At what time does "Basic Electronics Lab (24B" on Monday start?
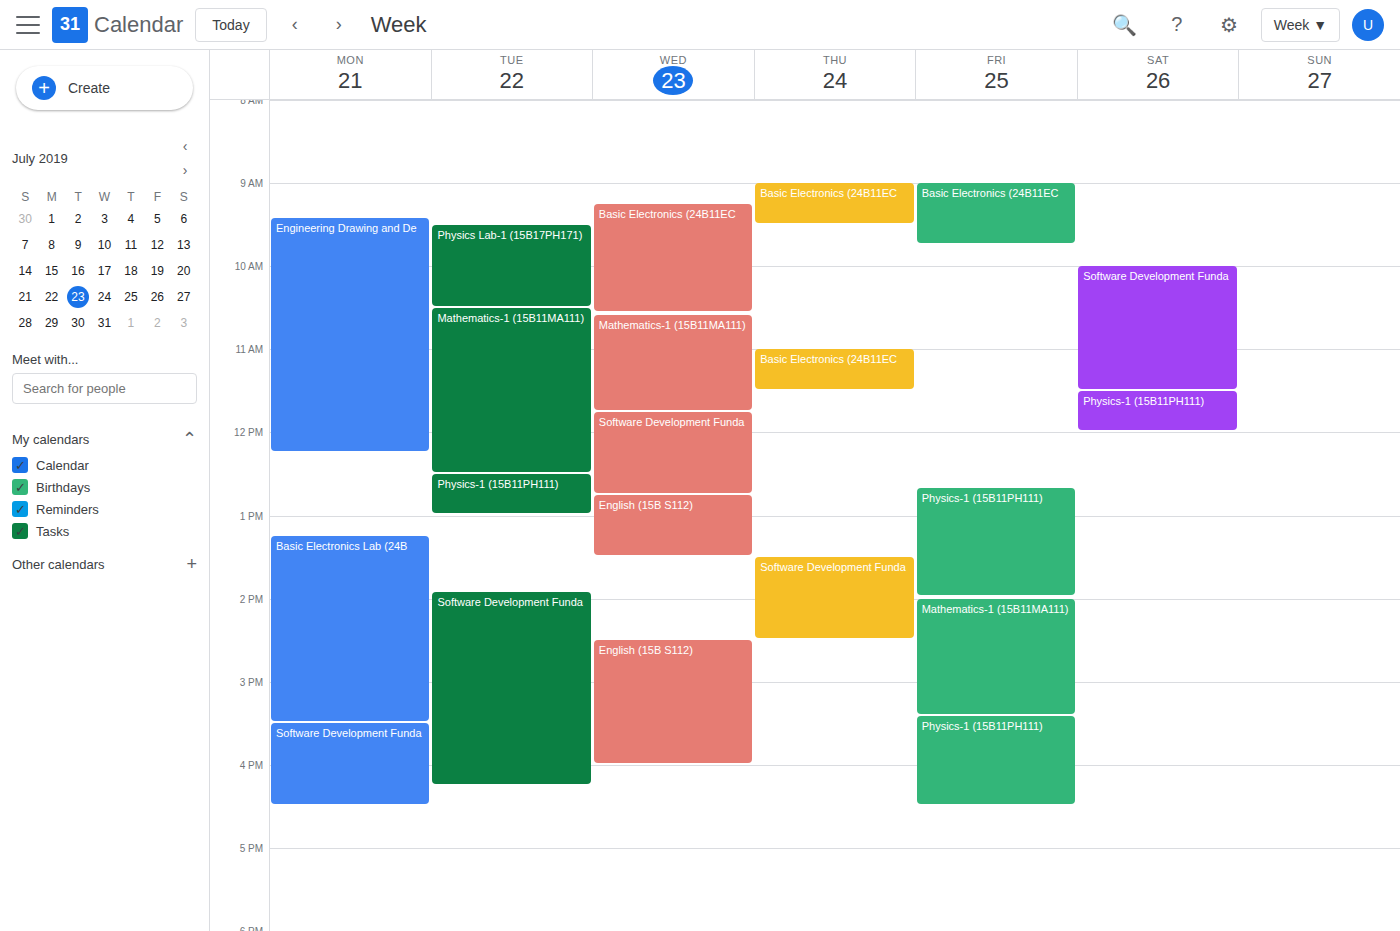
1:15 PM